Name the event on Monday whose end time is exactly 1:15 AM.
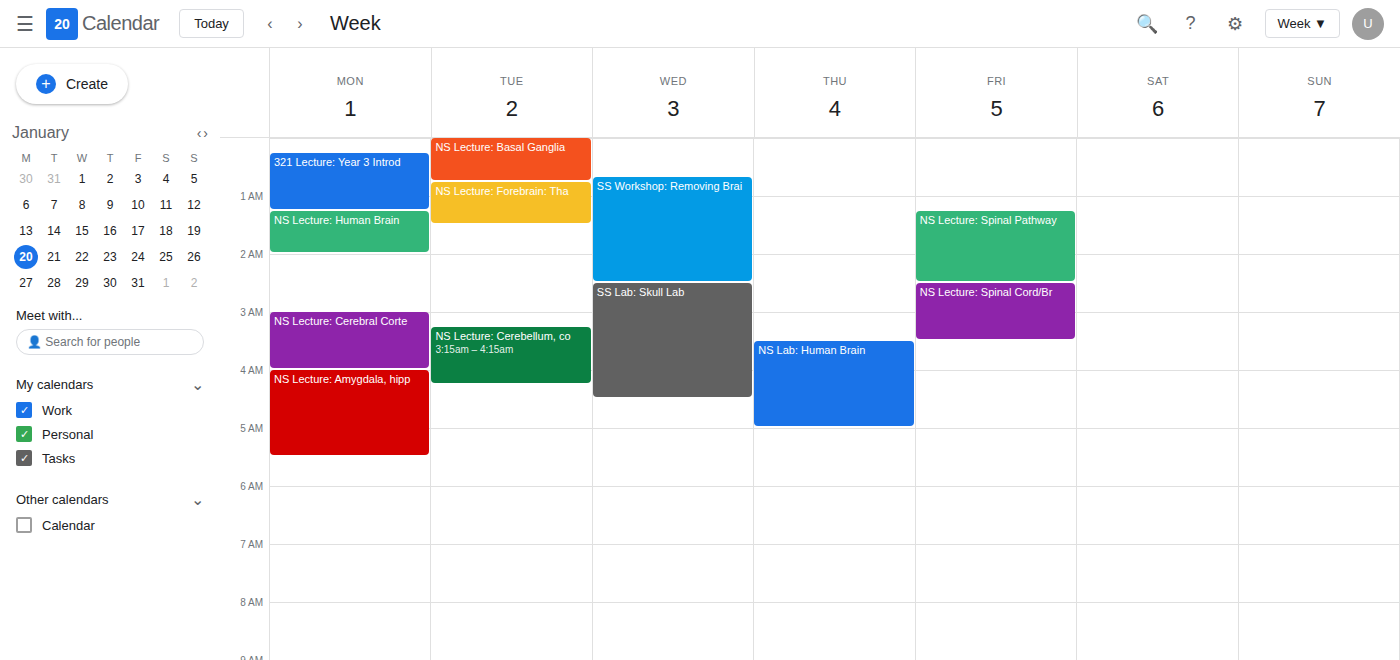
"321 Lecture: Year 3 Introd"